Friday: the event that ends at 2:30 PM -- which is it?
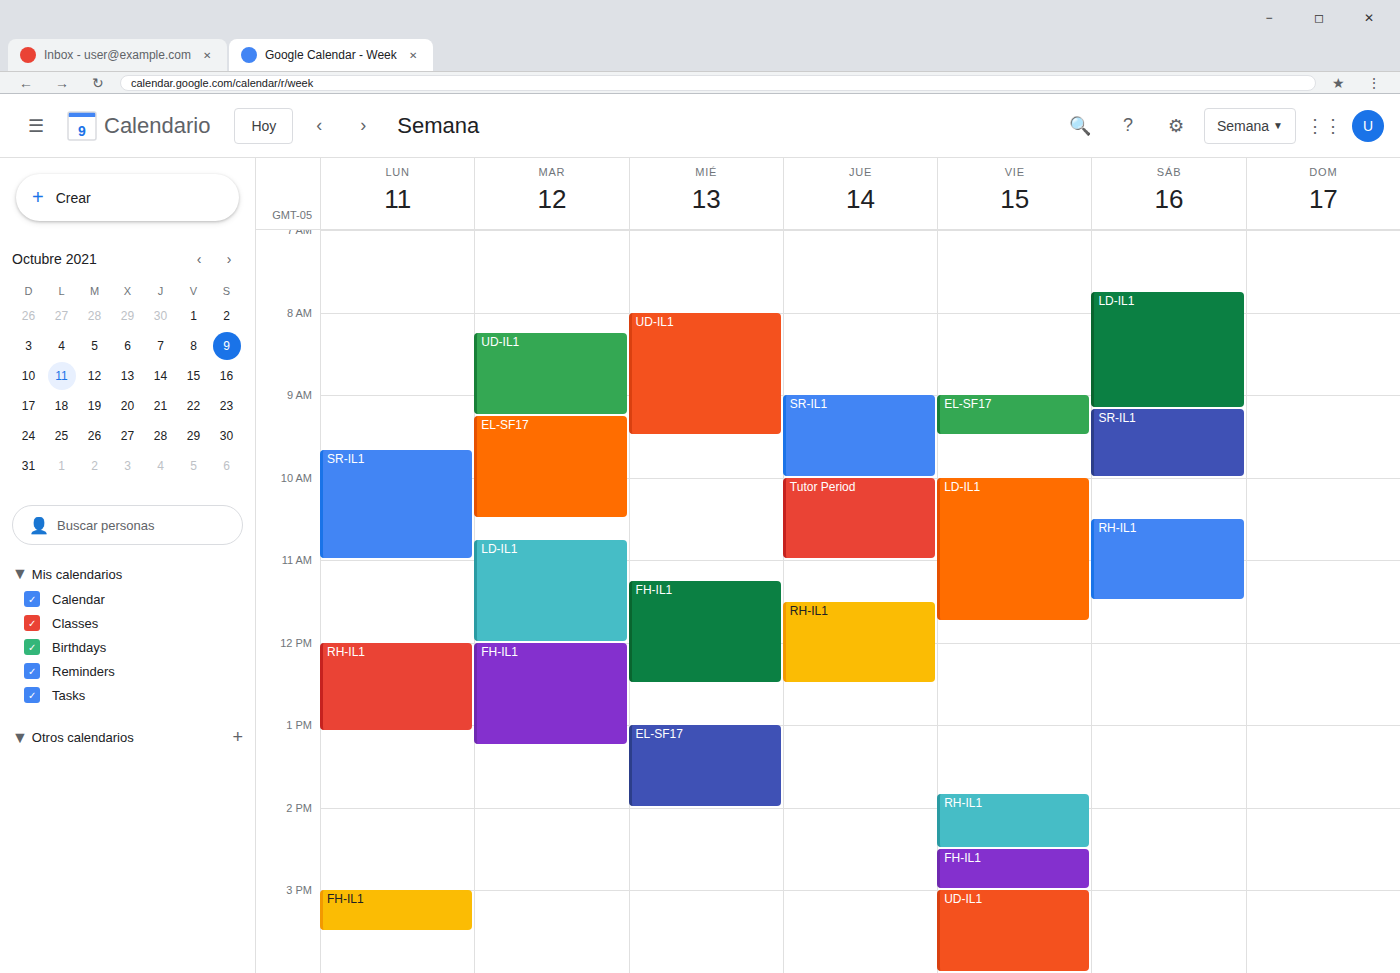
"RH-IL1"